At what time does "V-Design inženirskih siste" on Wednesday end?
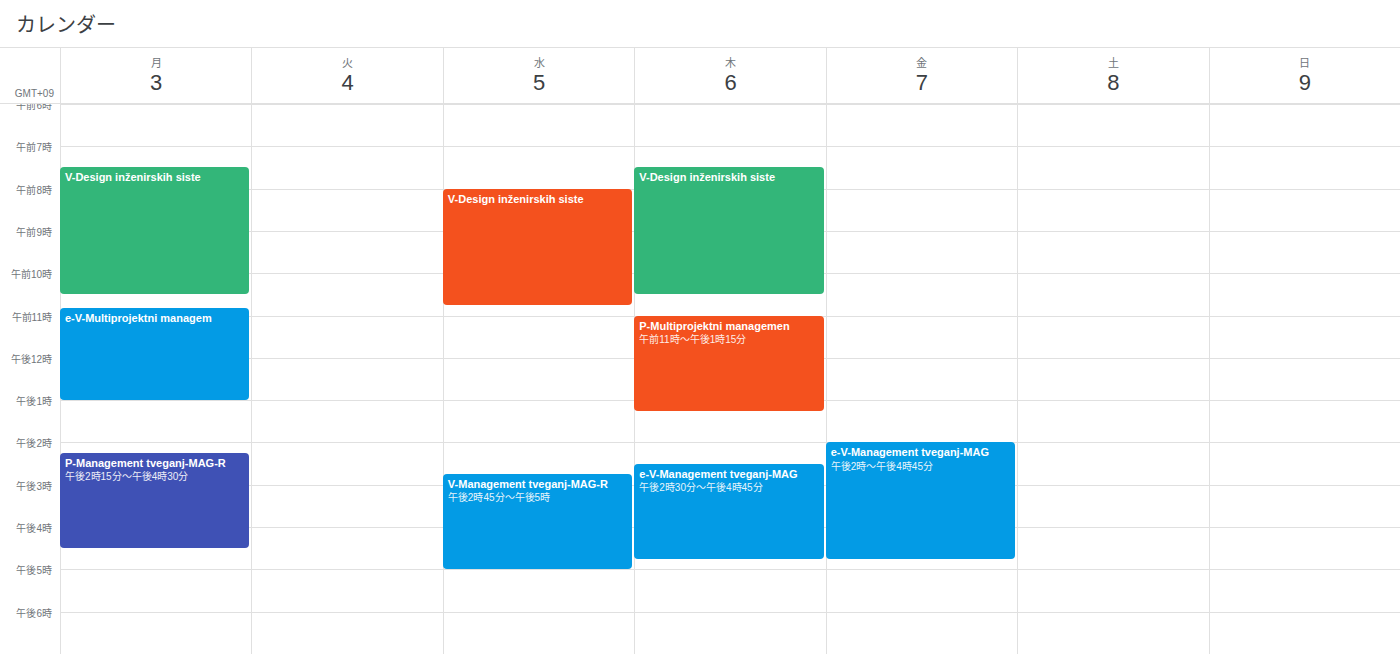
10:45